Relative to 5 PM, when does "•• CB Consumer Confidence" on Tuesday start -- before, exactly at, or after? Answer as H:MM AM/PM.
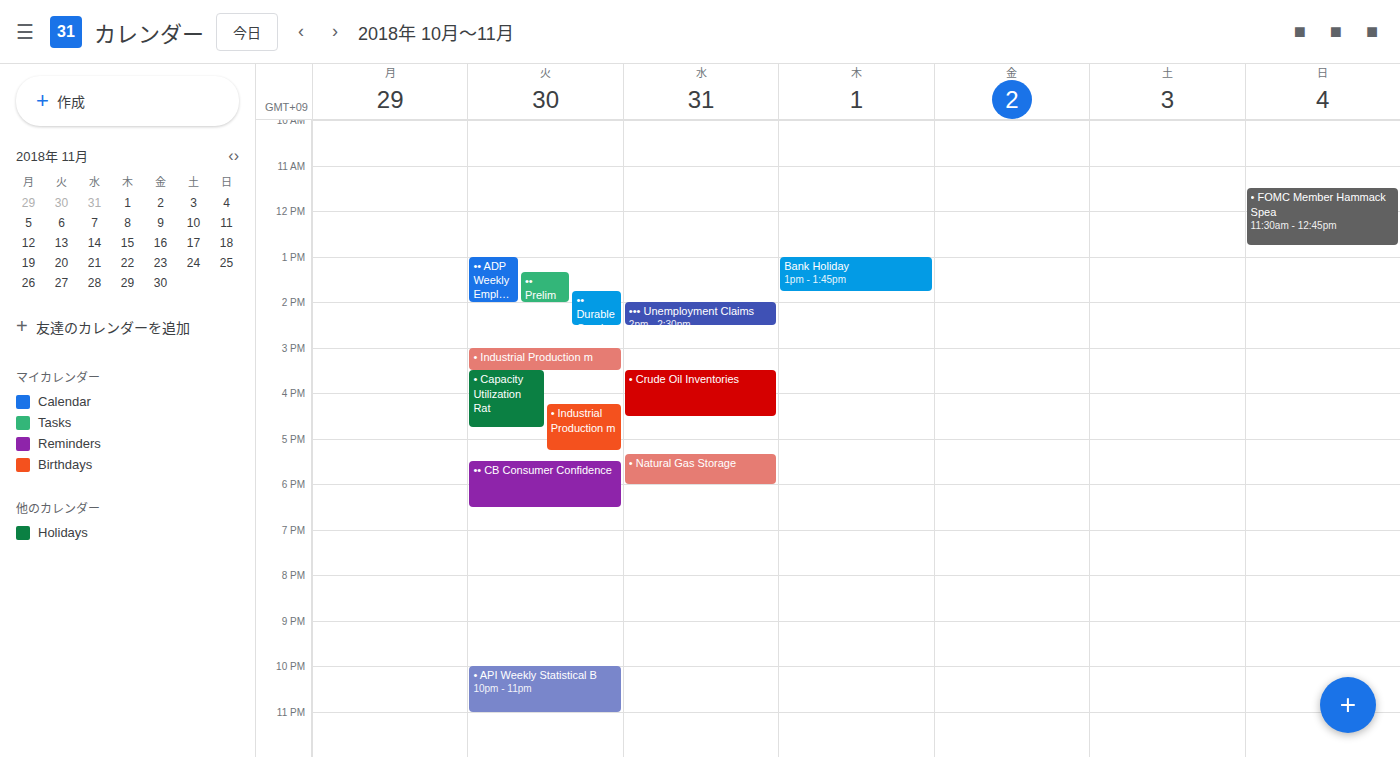
5:30 PM -- after 5 PM, 30 minutes below the 5 PM line.